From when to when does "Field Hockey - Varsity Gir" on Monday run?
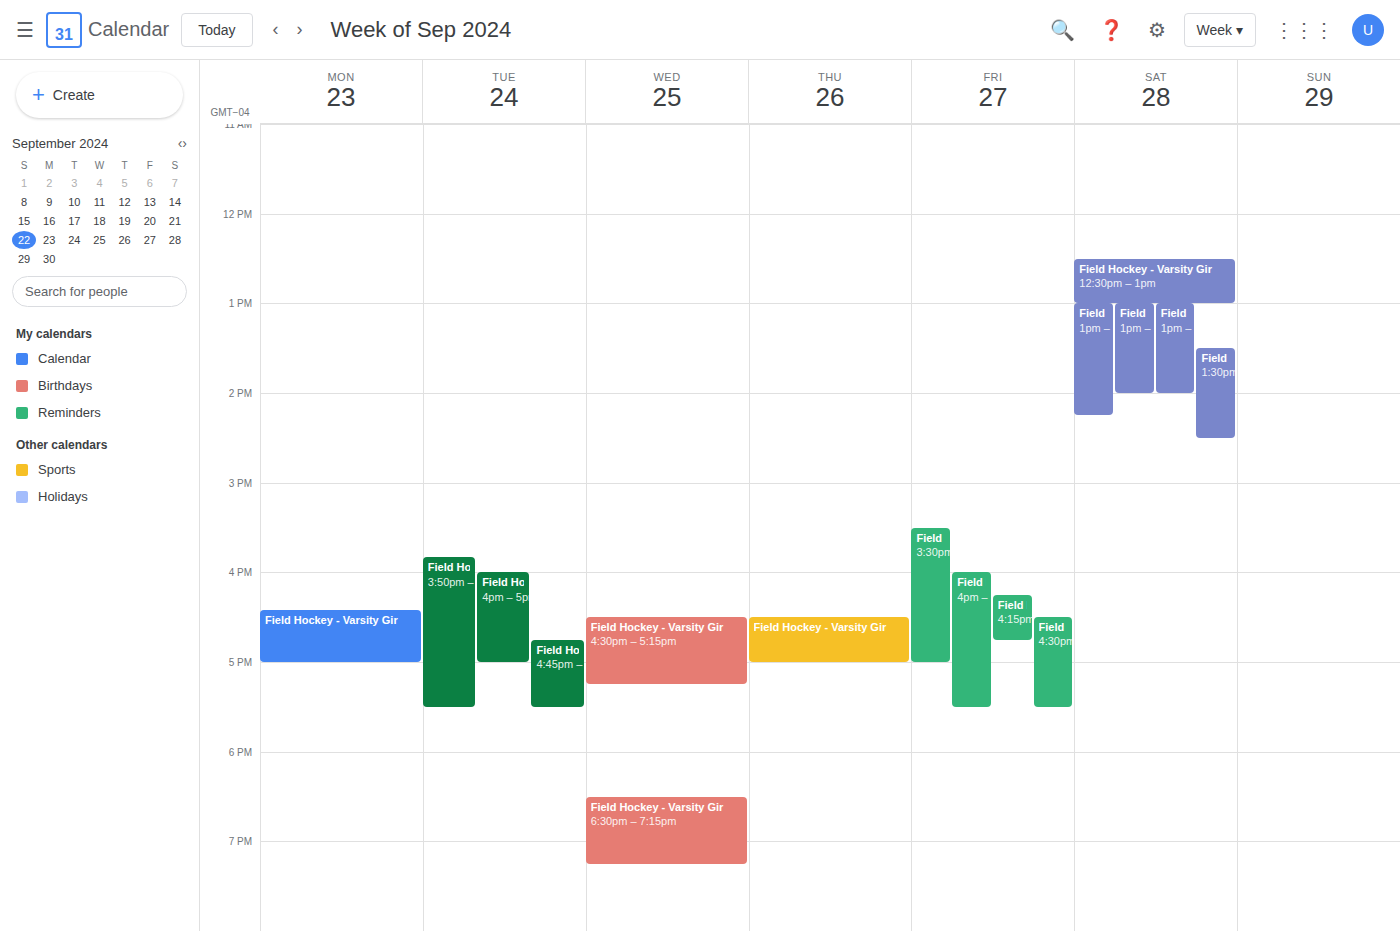
4:25 PM to 5:00 PM